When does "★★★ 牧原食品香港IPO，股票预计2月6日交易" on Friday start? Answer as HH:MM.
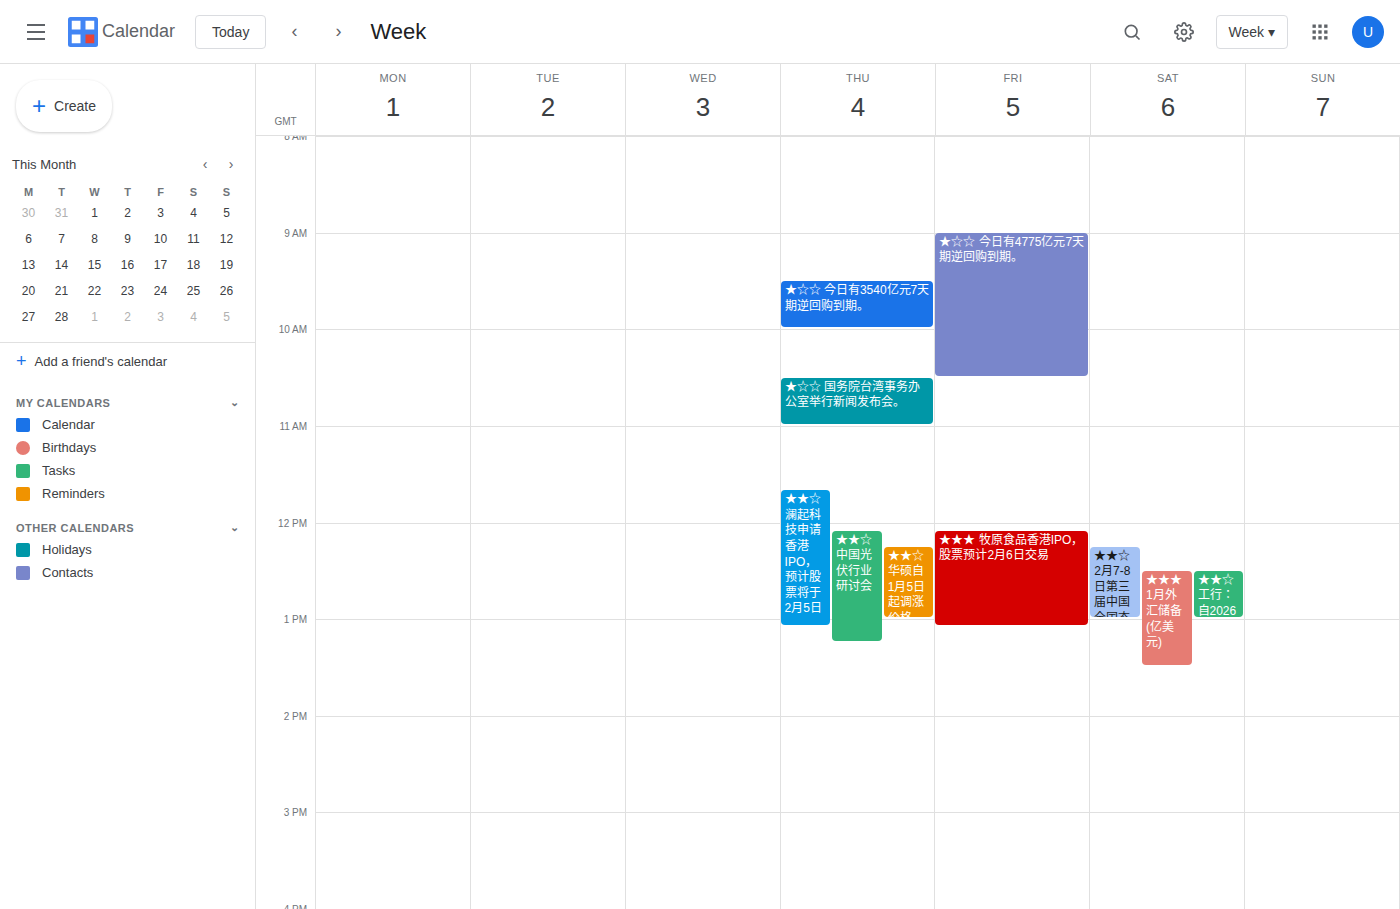
12:05